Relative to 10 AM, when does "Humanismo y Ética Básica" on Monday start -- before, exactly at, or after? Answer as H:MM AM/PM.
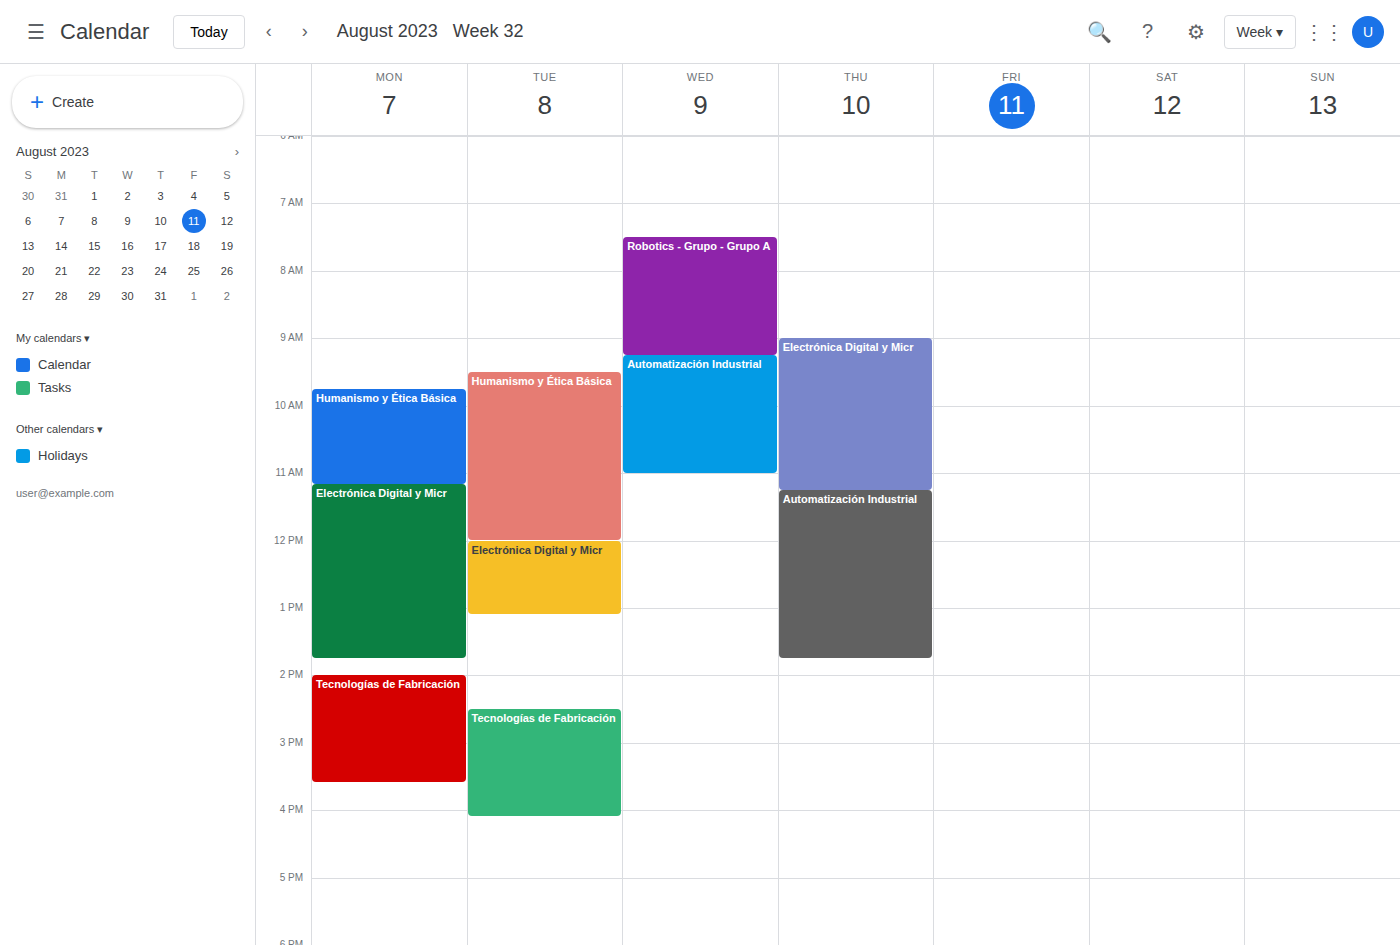
9:45 AM -- before 10 AM, 15 minutes above the 10 AM line.